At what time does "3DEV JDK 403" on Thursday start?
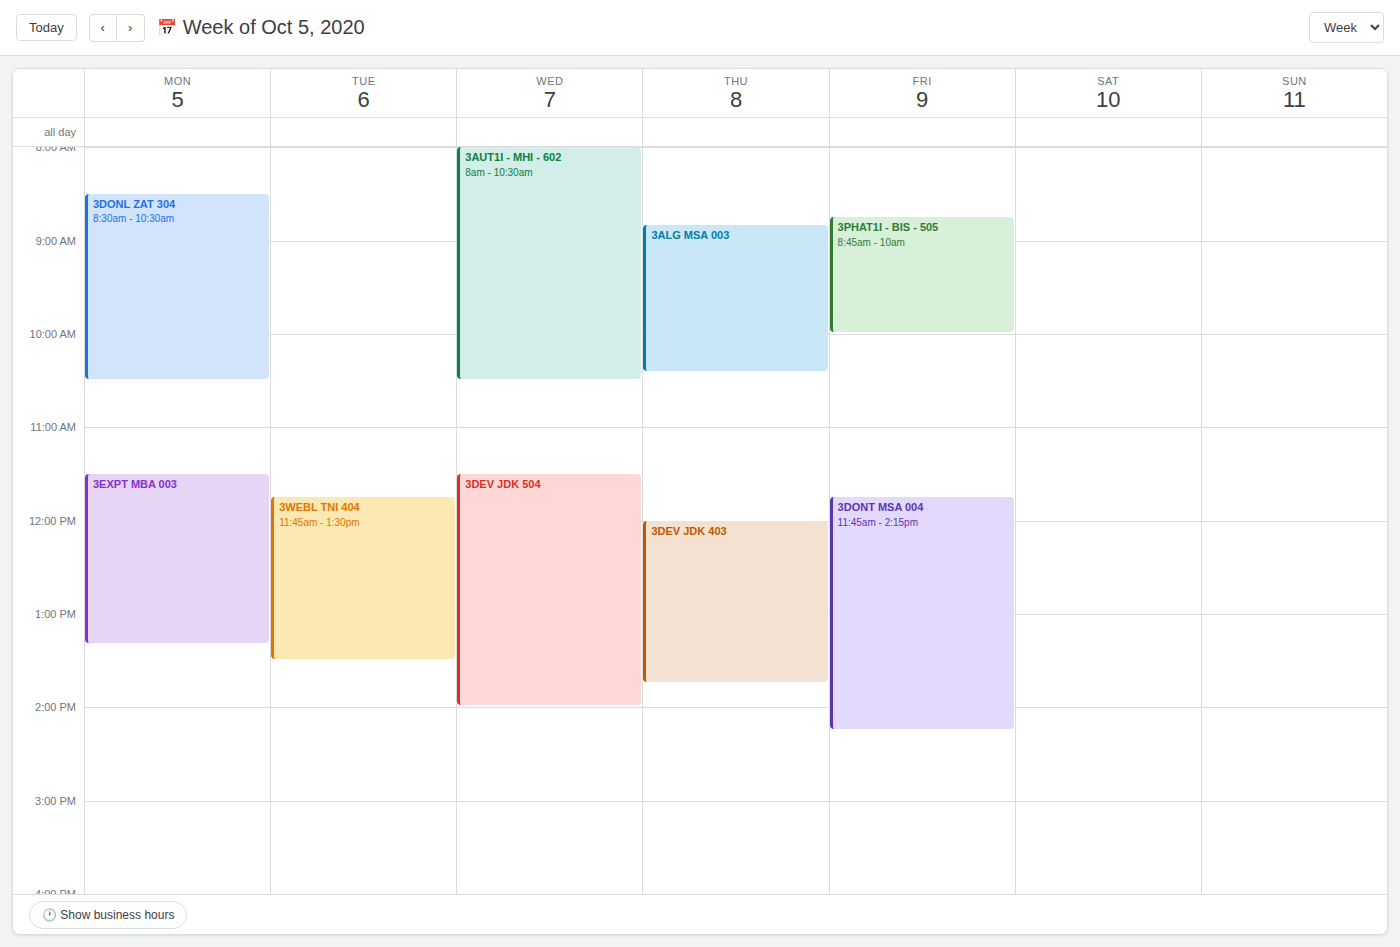
12:00 PM